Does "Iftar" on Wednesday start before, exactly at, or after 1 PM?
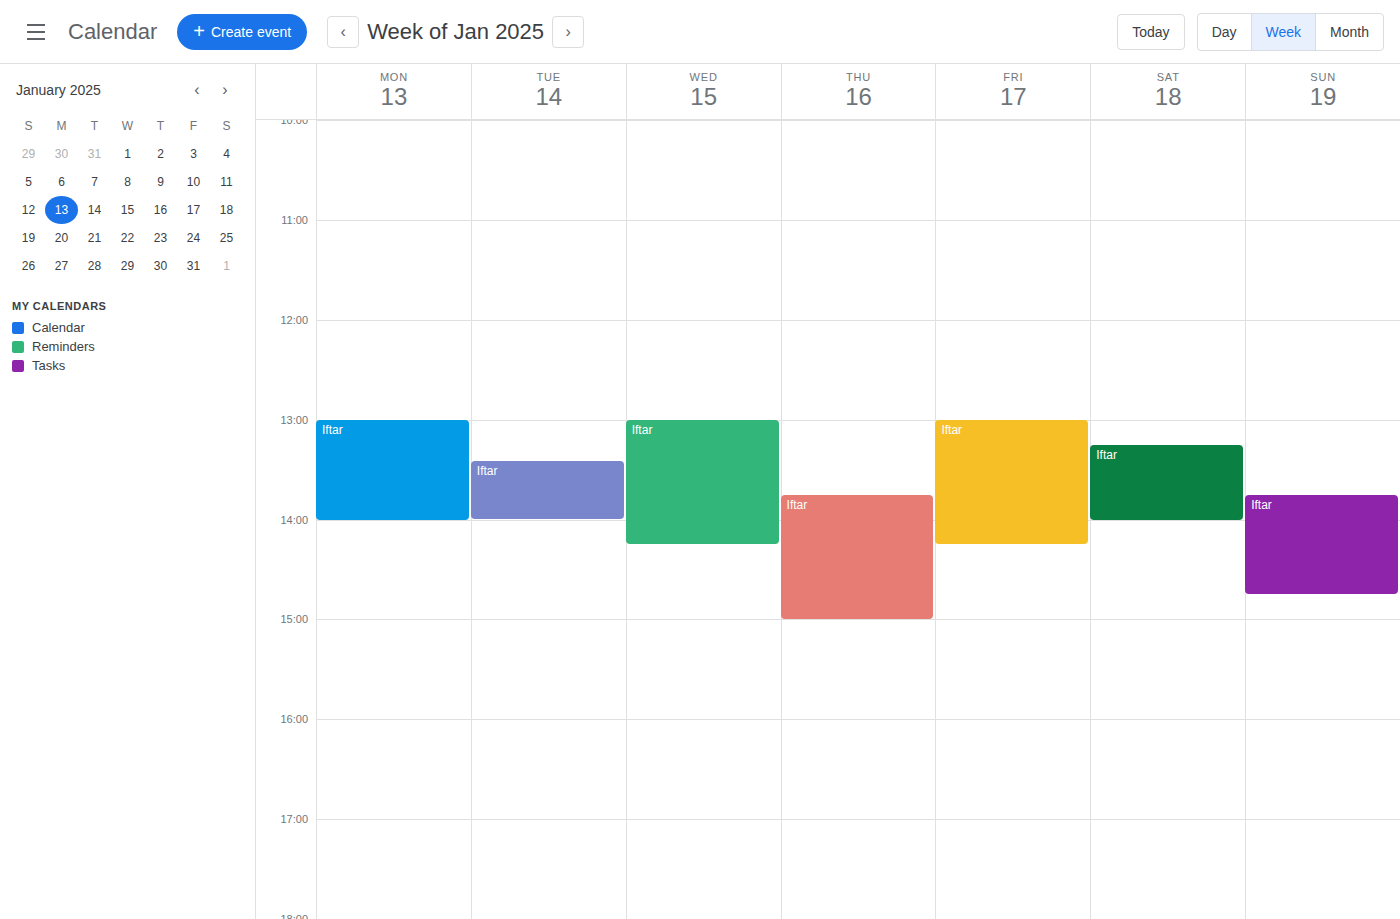
1:00 PM -- exactly at 1 PM, on the 1 PM line.